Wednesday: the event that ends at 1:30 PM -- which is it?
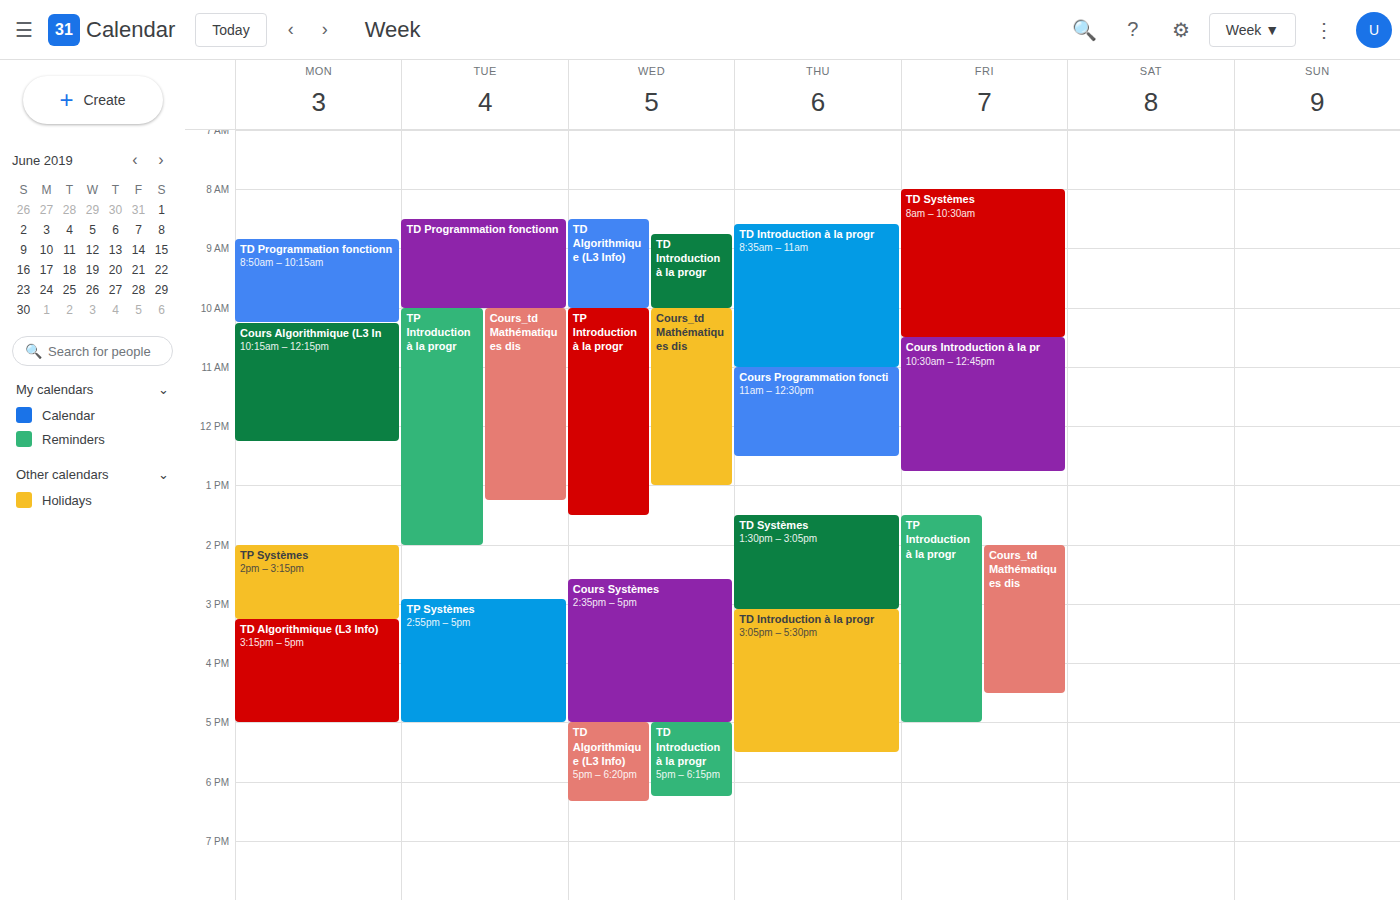
"TP Introduction à la progr"